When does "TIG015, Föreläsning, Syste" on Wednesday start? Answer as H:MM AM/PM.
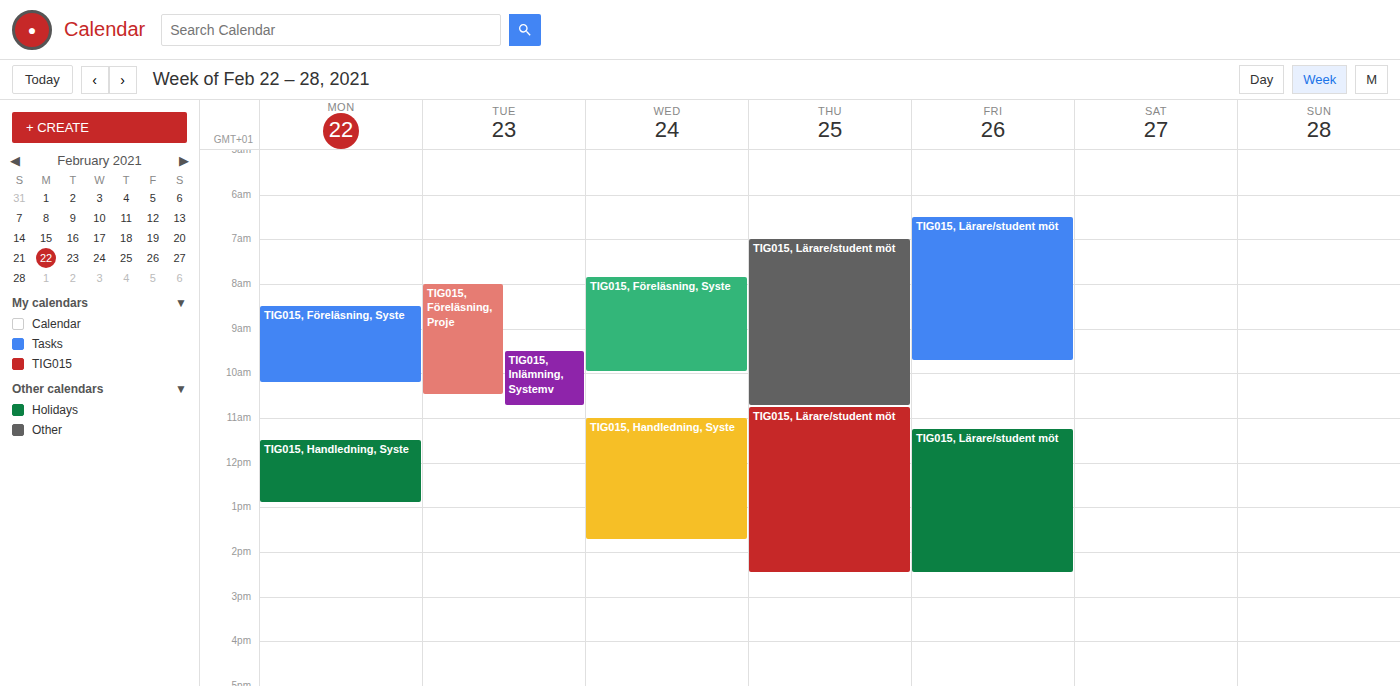
7:50 AM